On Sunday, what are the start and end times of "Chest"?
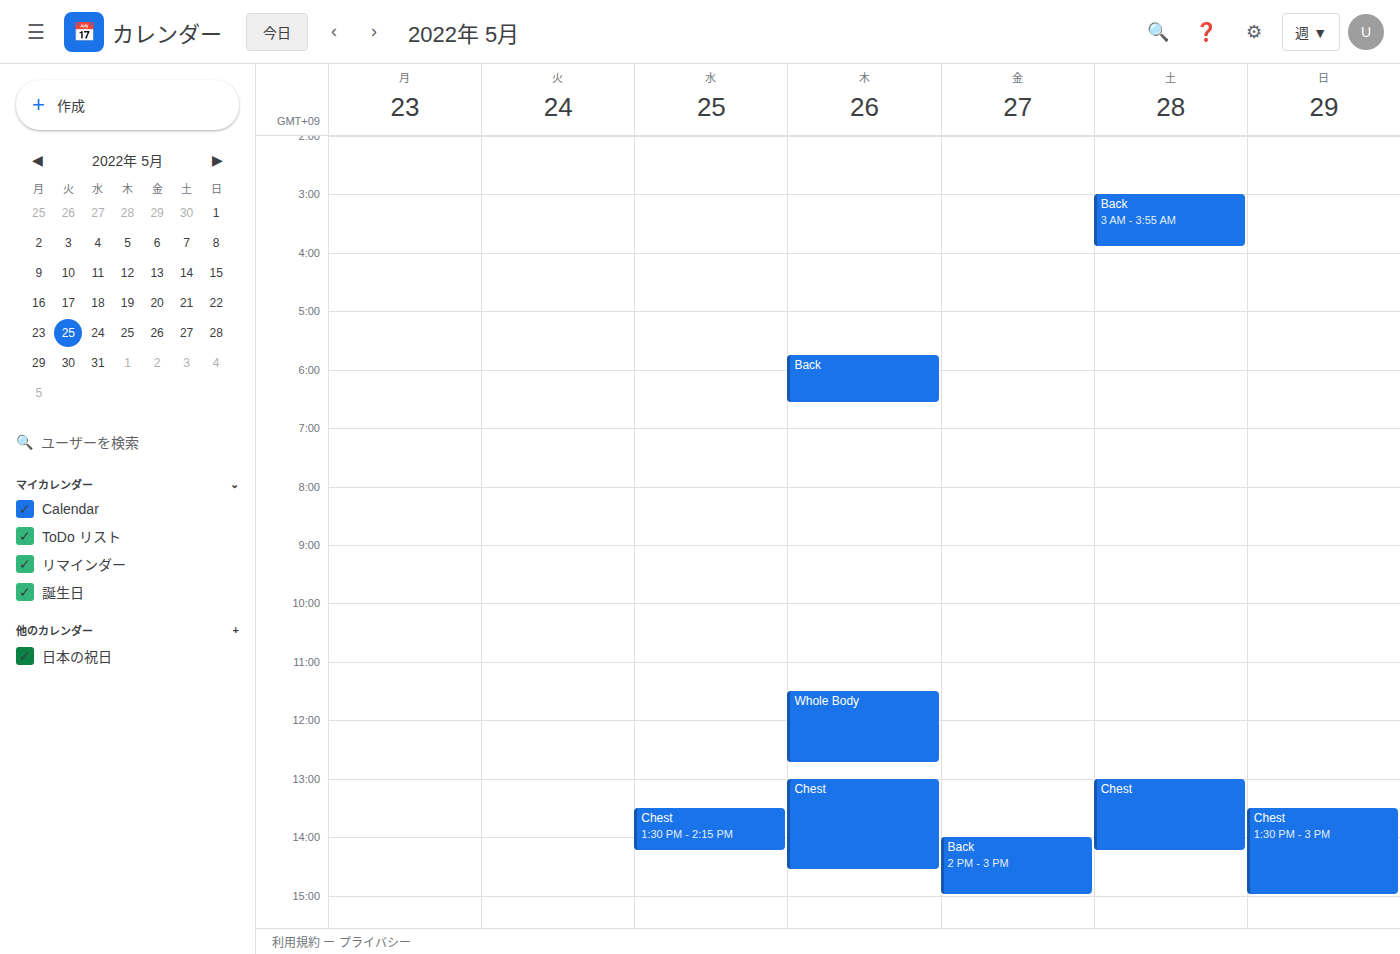
13:30 to 15:00